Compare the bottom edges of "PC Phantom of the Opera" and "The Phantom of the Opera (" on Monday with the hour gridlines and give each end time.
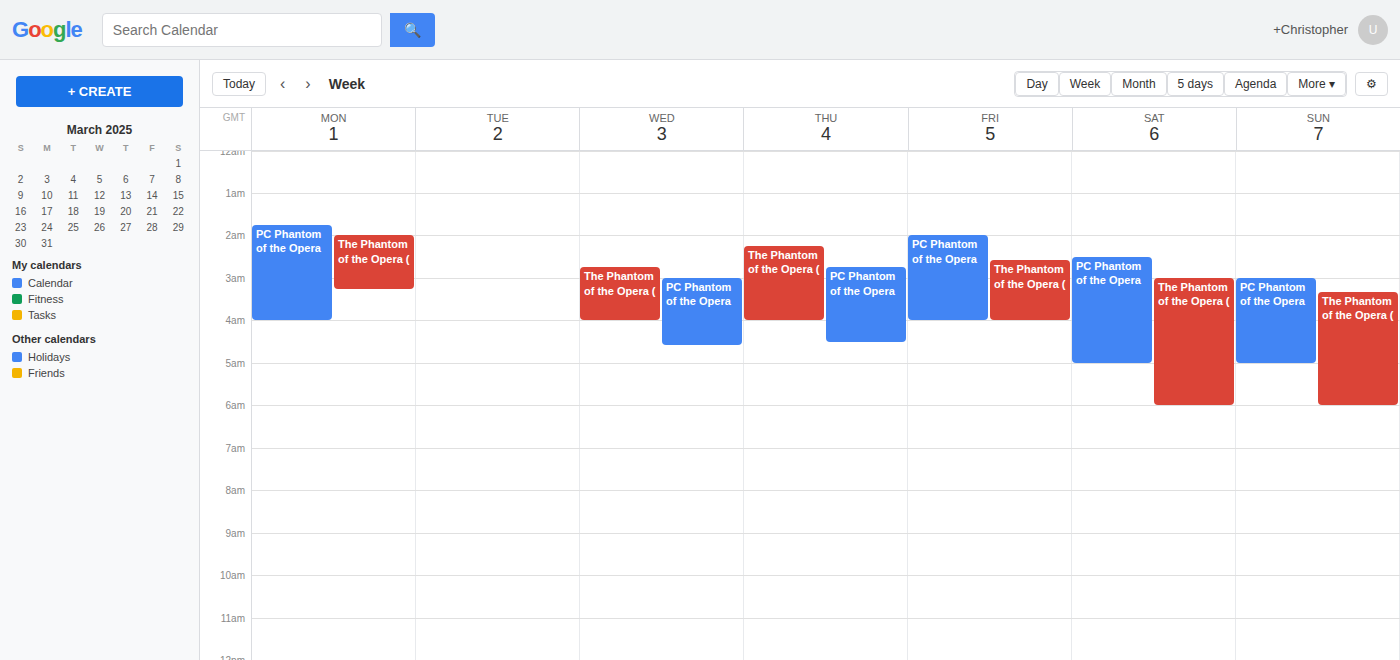
"PC Phantom of the Opera": 4:00 AM, exactly on the 4 AM line. "The Phantom of the Opera (": 3:15 AM, neither: a quarter of the way from the 3 AM line to the 4 AM line.